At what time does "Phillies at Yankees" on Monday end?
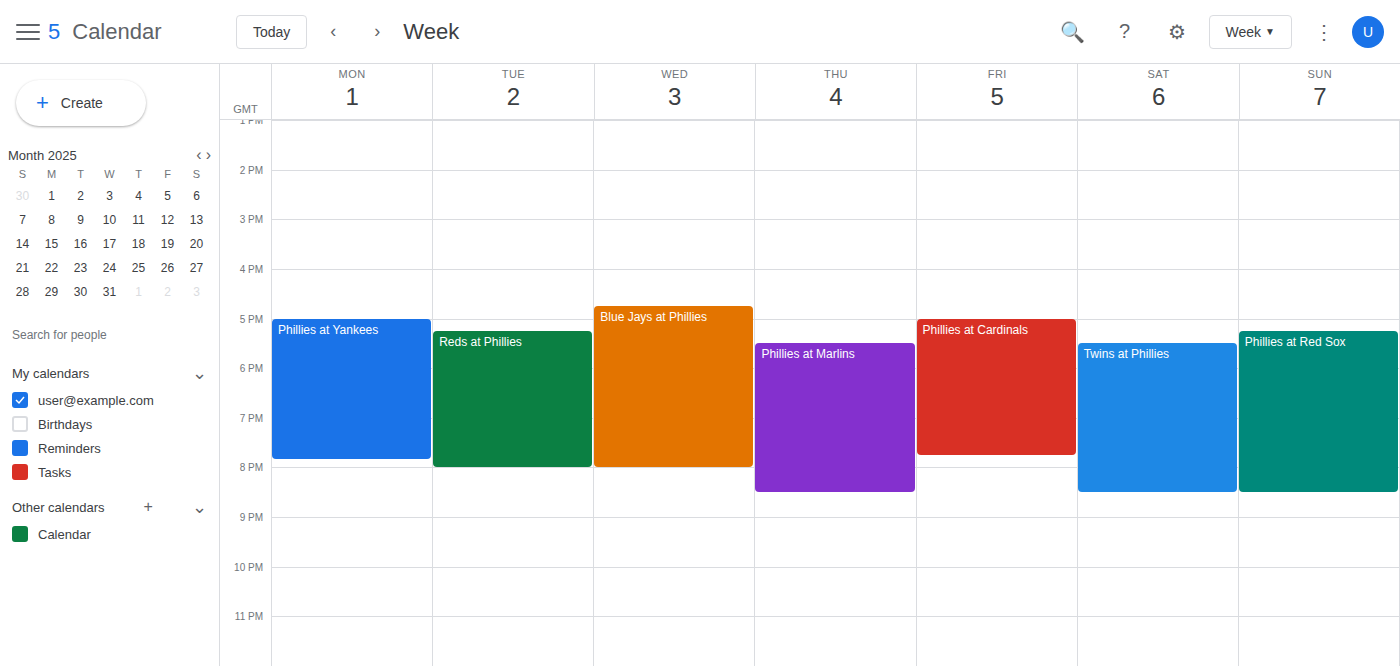
7:50 PM